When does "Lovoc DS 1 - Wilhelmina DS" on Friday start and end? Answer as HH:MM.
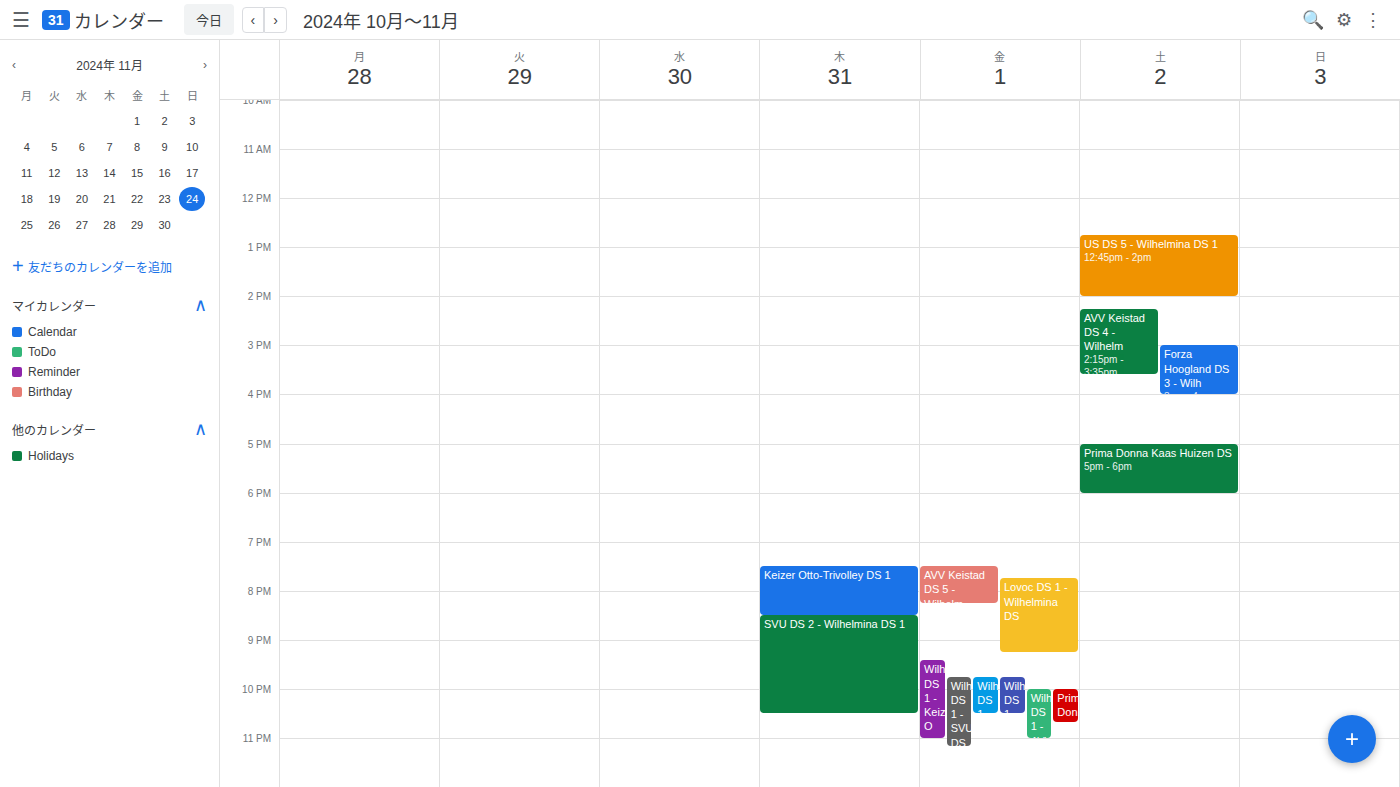
19:45 to 21:15